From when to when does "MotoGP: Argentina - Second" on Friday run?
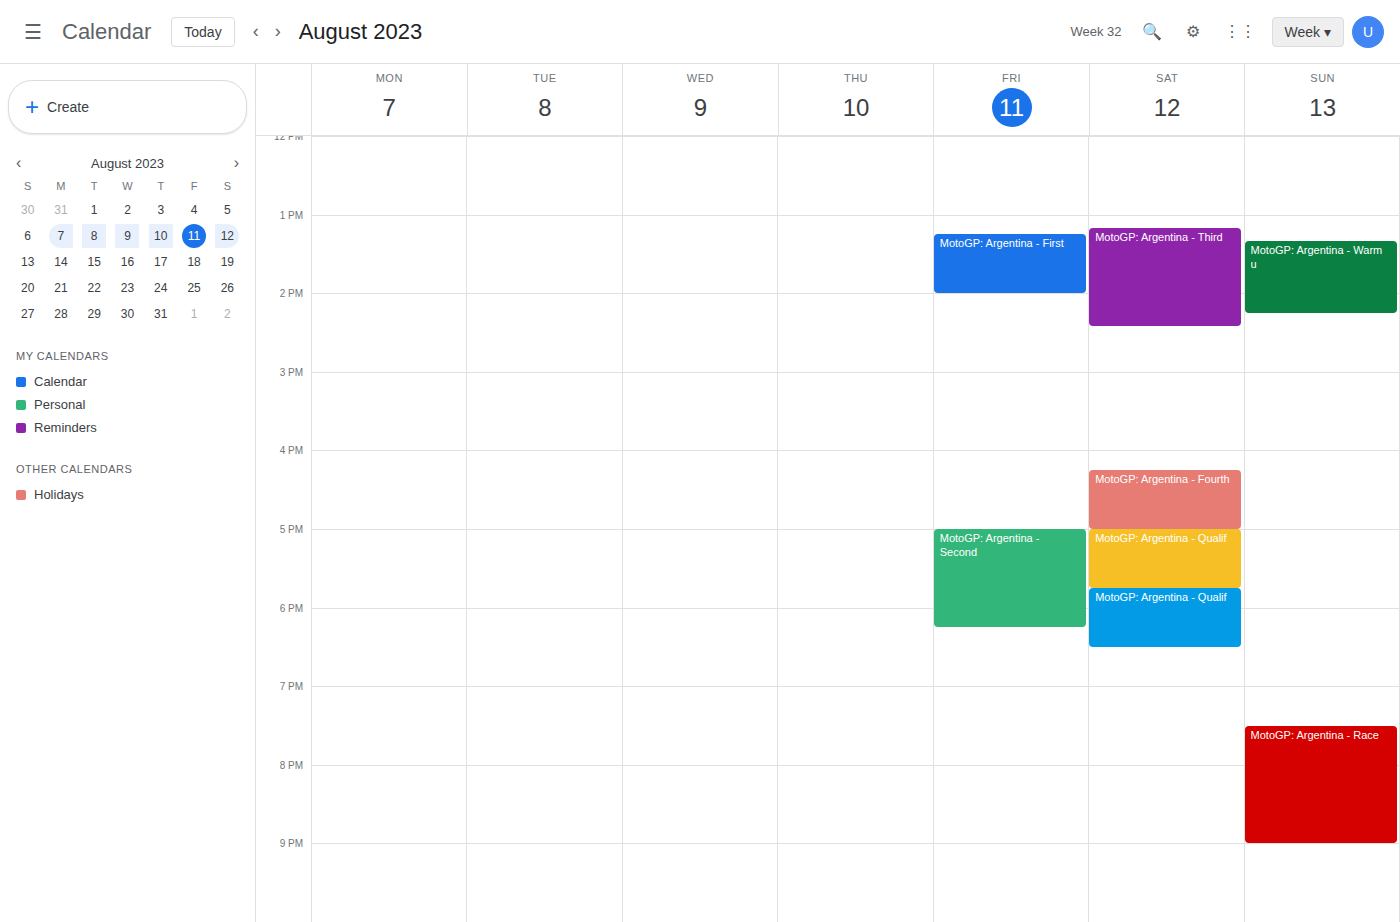
5:00 PM to 6:15 PM